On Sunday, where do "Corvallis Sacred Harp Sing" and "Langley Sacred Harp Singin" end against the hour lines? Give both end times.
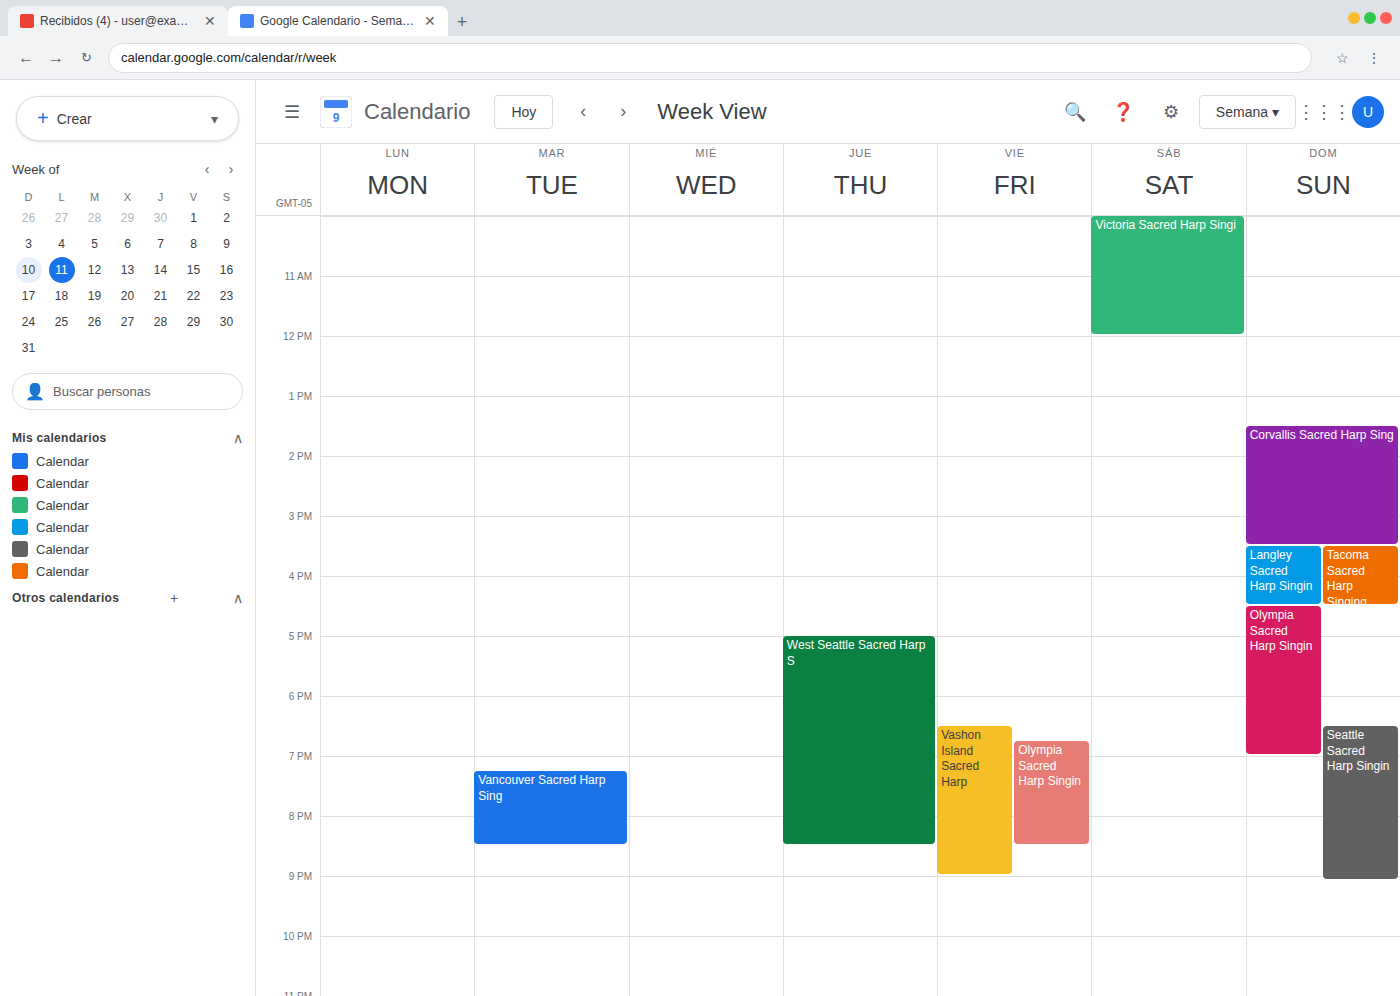
"Corvallis Sacred Harp Sing": 3:30 PM, halfway between the 3 PM and 4 PM lines. "Langley Sacred Harp Singin": 4:30 PM, halfway between the 4 PM and 5 PM lines.